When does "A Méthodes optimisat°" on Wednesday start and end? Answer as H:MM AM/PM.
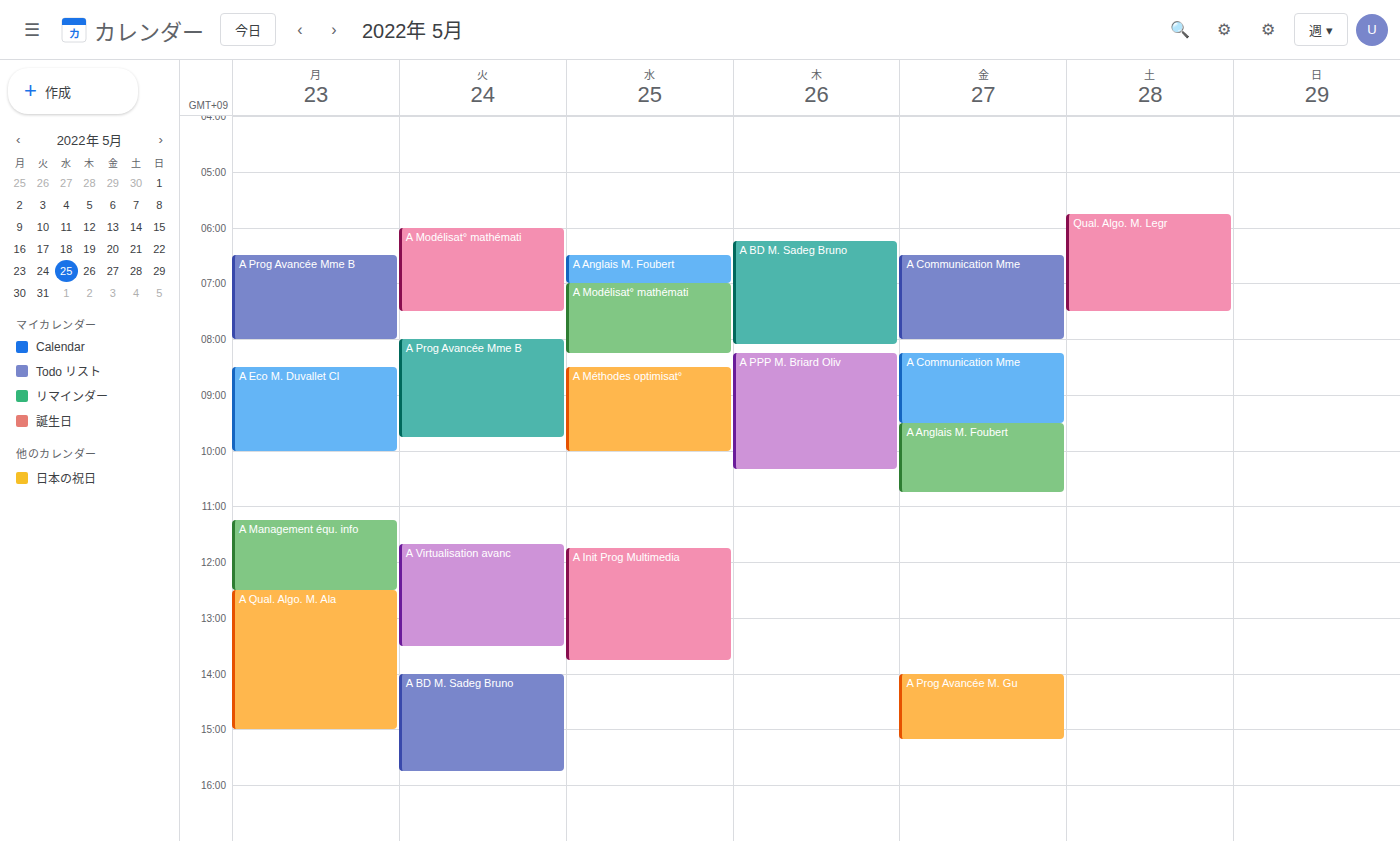
8:30 AM to 10:00 AM